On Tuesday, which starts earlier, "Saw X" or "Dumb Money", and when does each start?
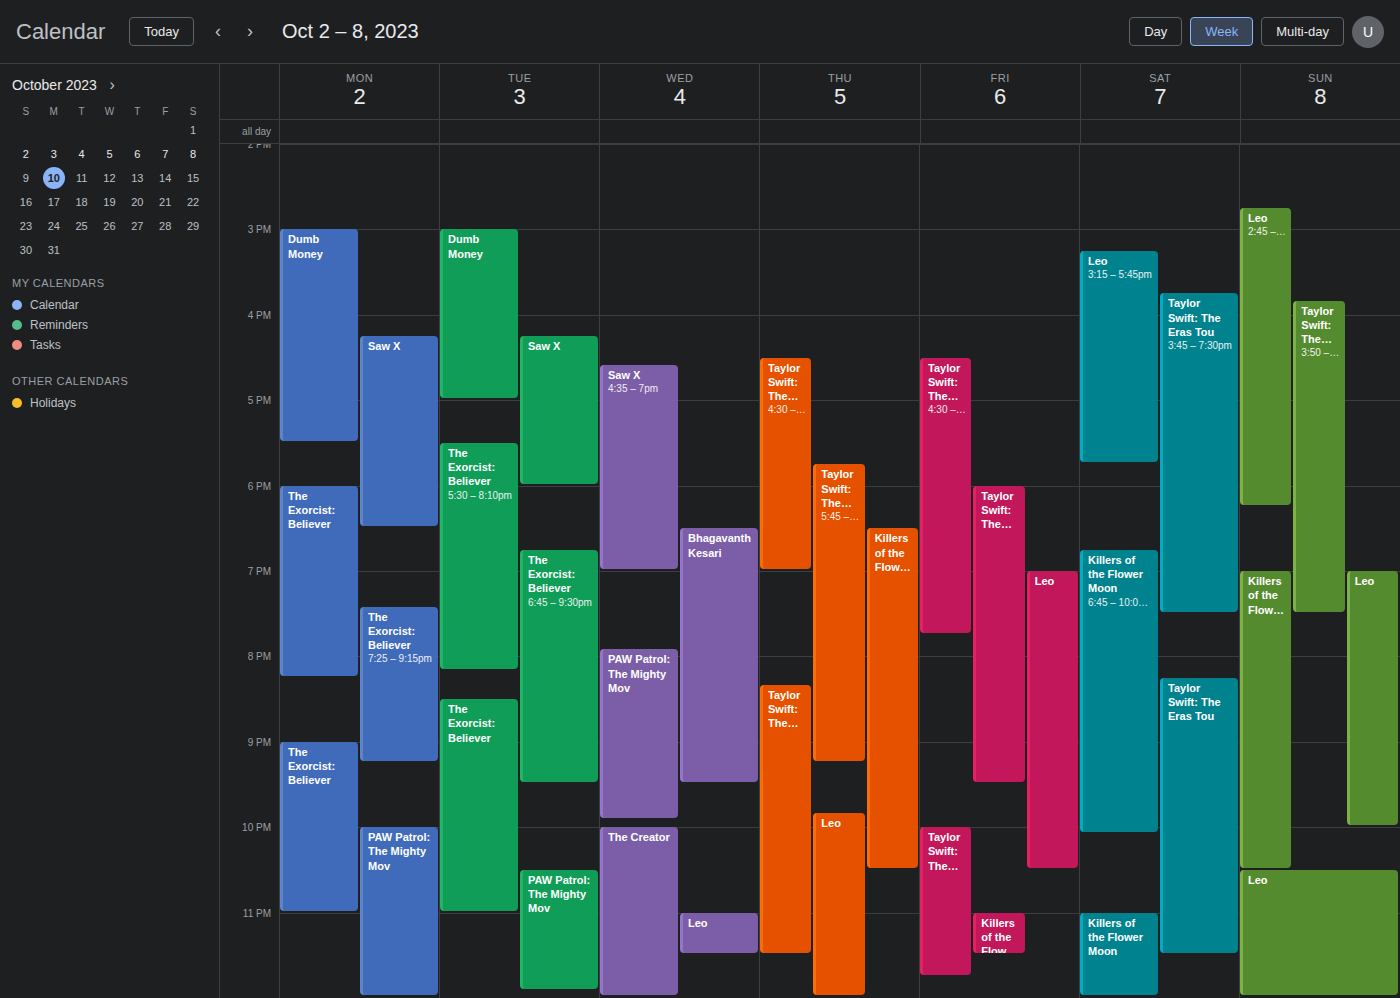
"Dumb Money" 3:00 PM; "Saw X" 4:15 PM.